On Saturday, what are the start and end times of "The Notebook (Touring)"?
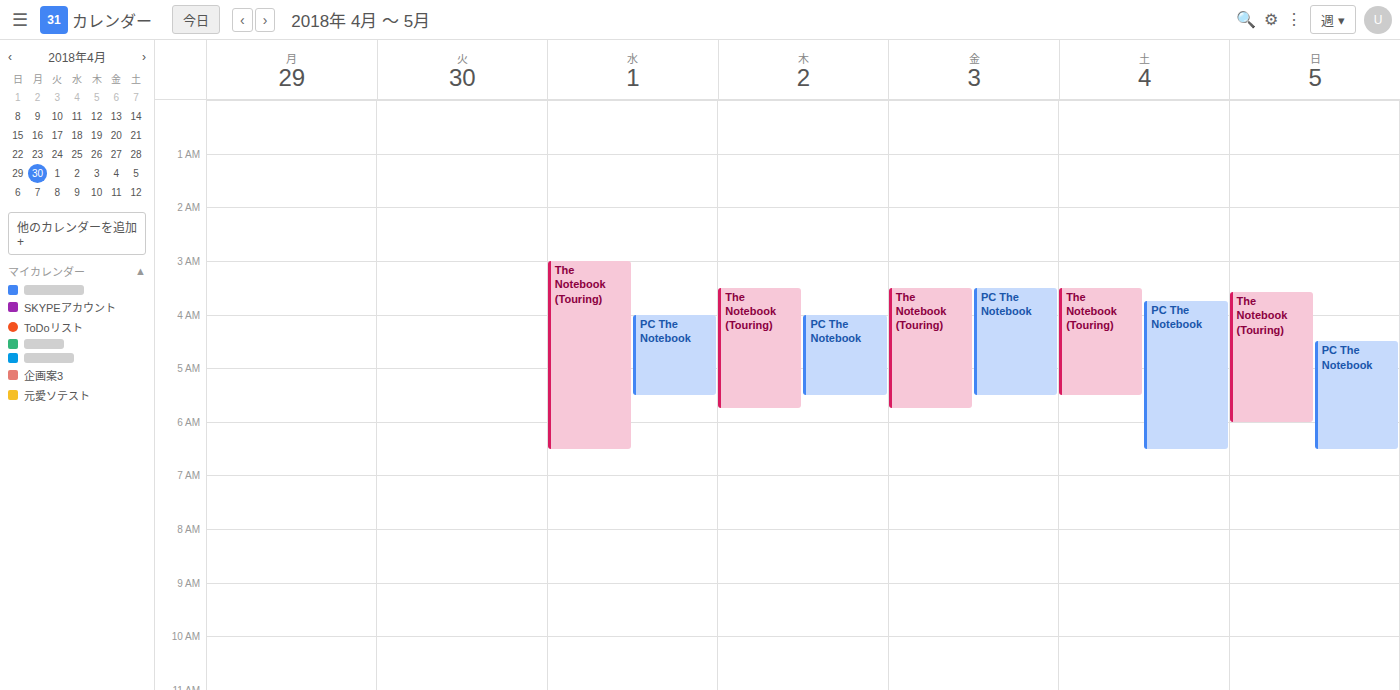
3:30 AM to 5:30 AM